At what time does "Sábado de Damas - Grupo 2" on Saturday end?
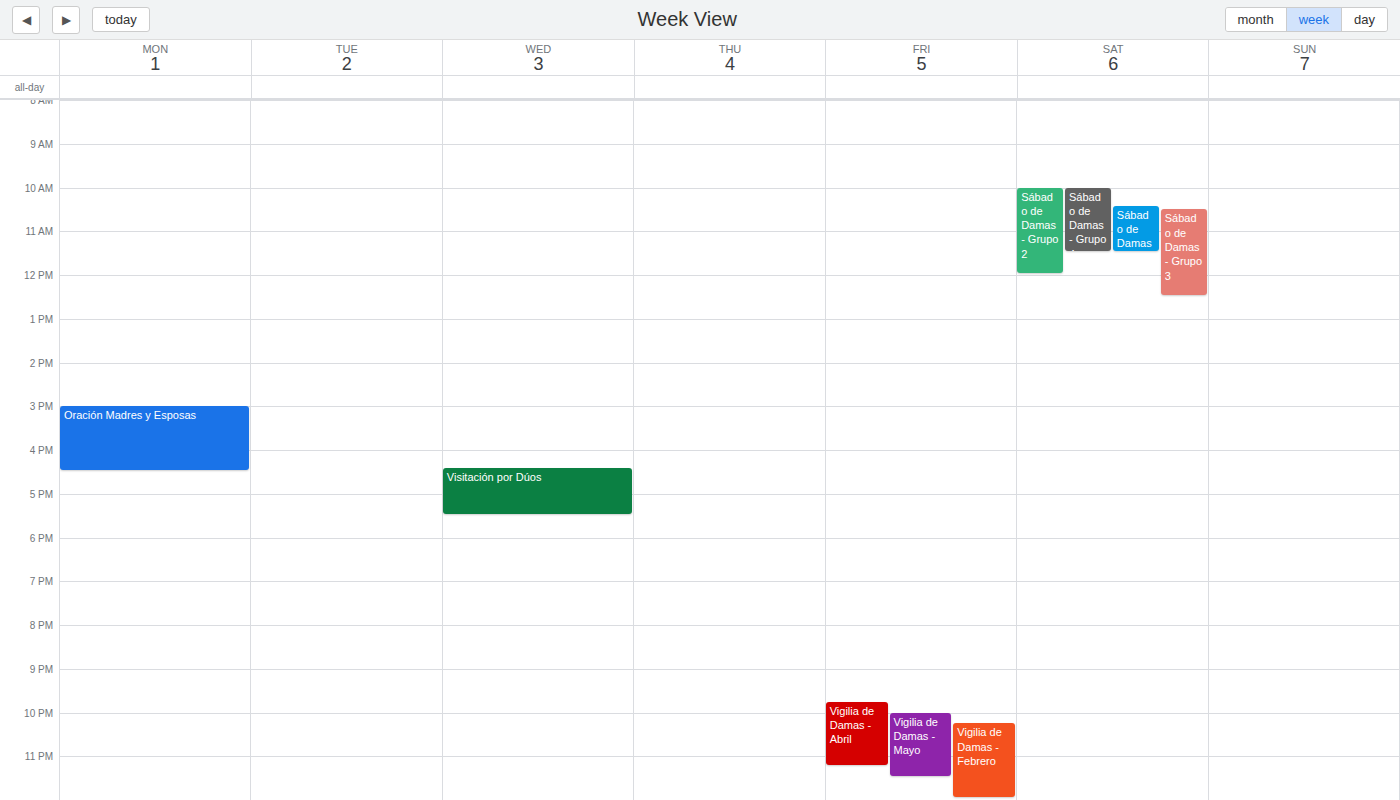
12:00